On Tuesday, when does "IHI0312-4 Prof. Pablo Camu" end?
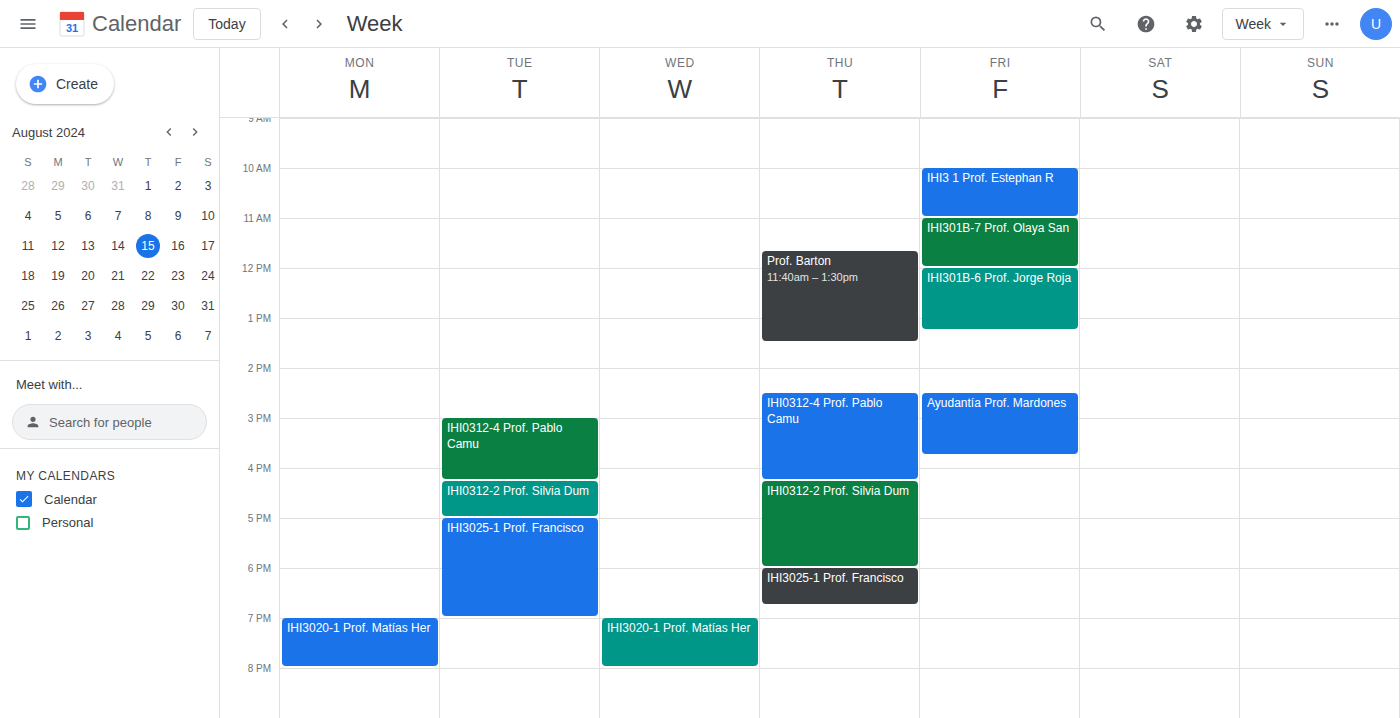
4:15 PM